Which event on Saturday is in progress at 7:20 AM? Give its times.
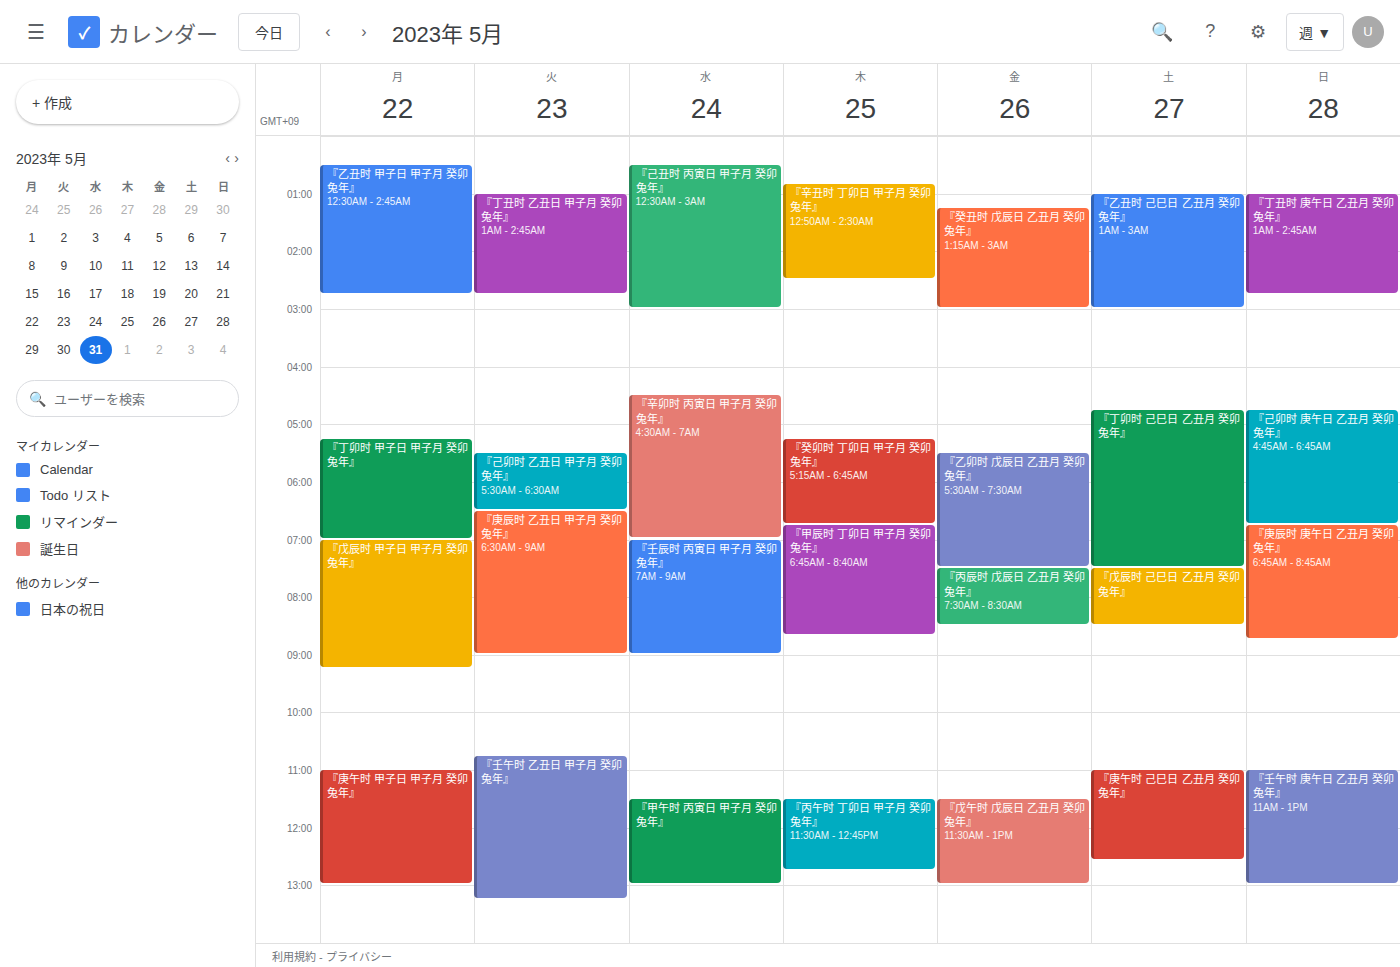
"『丁卯时 己巳日 乙丑月 癸卯兔年』", 4:45 AM to 7:30 AM